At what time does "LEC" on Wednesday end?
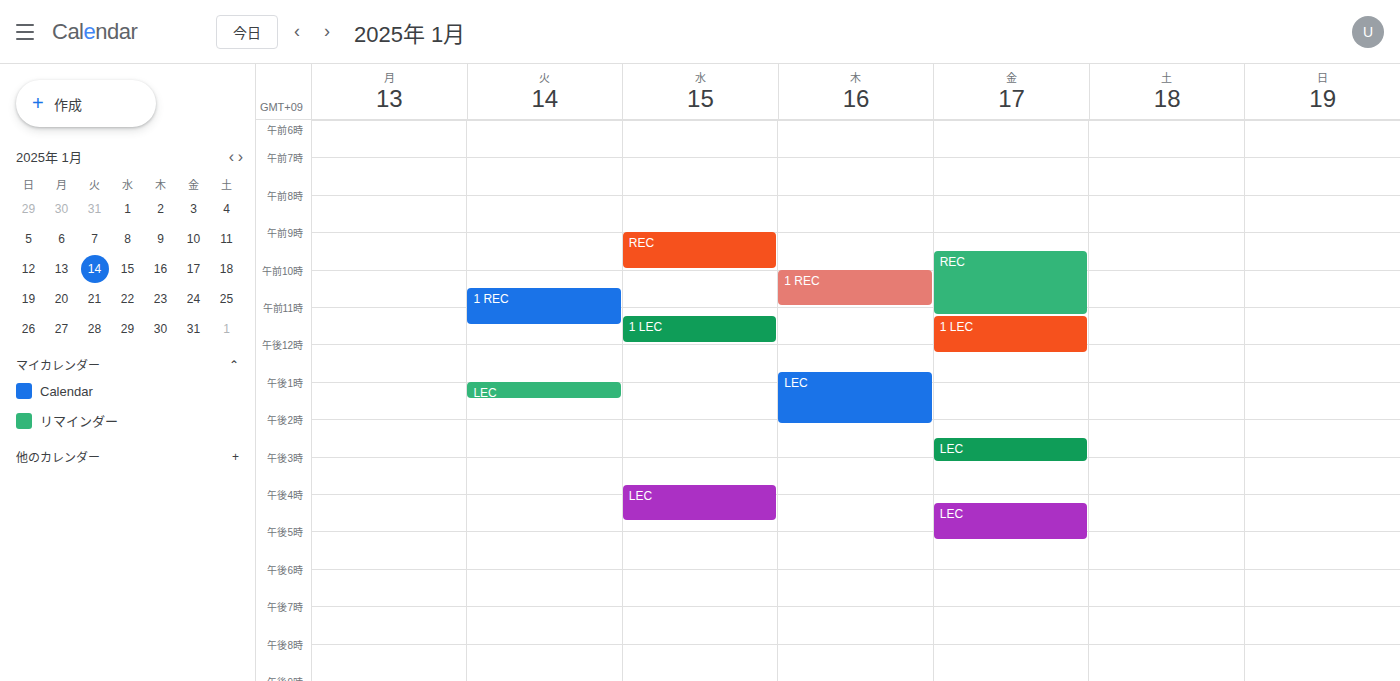
4:45 PM